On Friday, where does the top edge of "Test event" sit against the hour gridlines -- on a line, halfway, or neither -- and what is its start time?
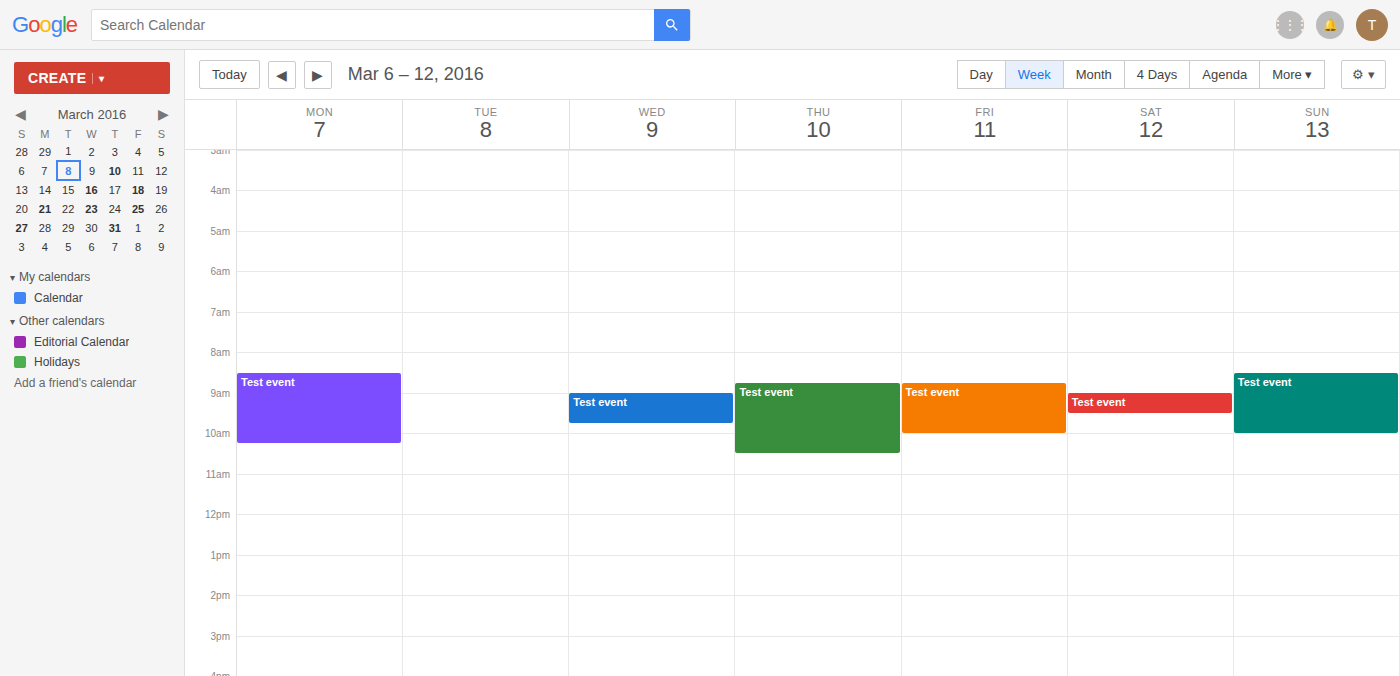
8:45 AM -- neither: three quarters of the way from the 8 AM line to the 9 AM line.